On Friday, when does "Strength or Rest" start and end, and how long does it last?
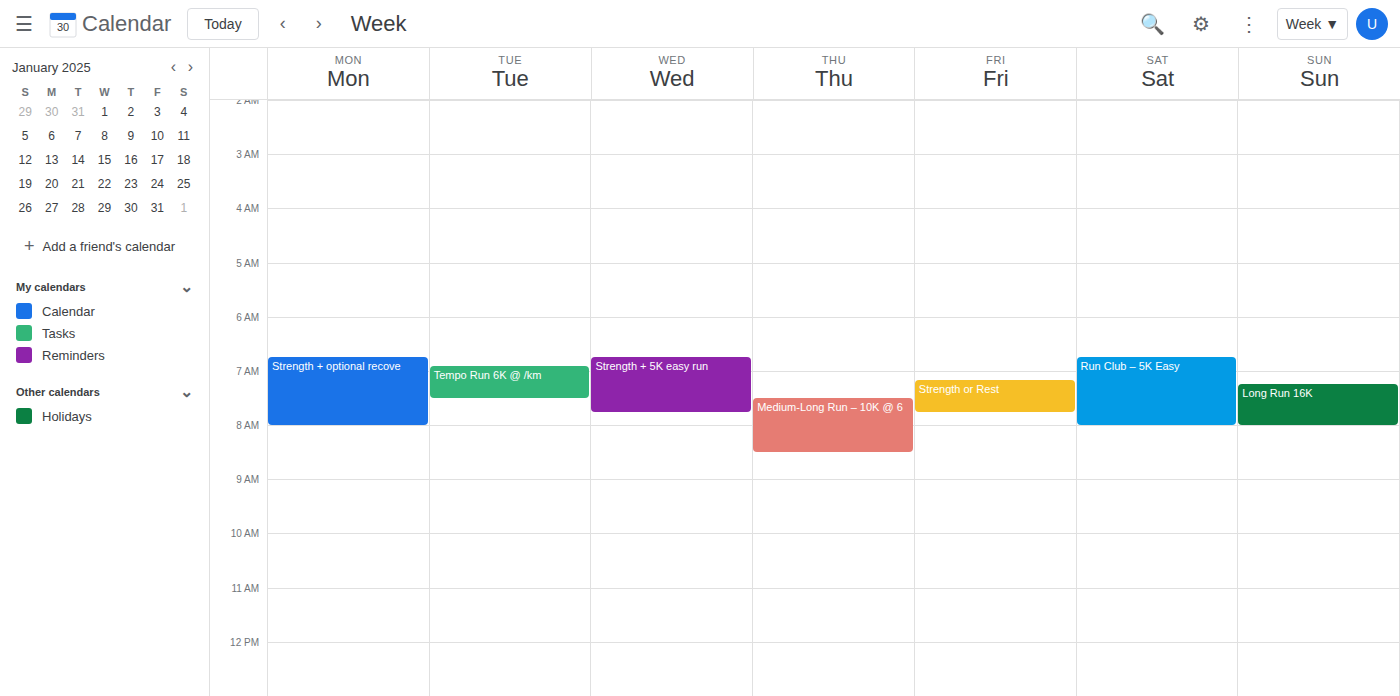
7:10 AM to 7:45 AM, 35 minutes